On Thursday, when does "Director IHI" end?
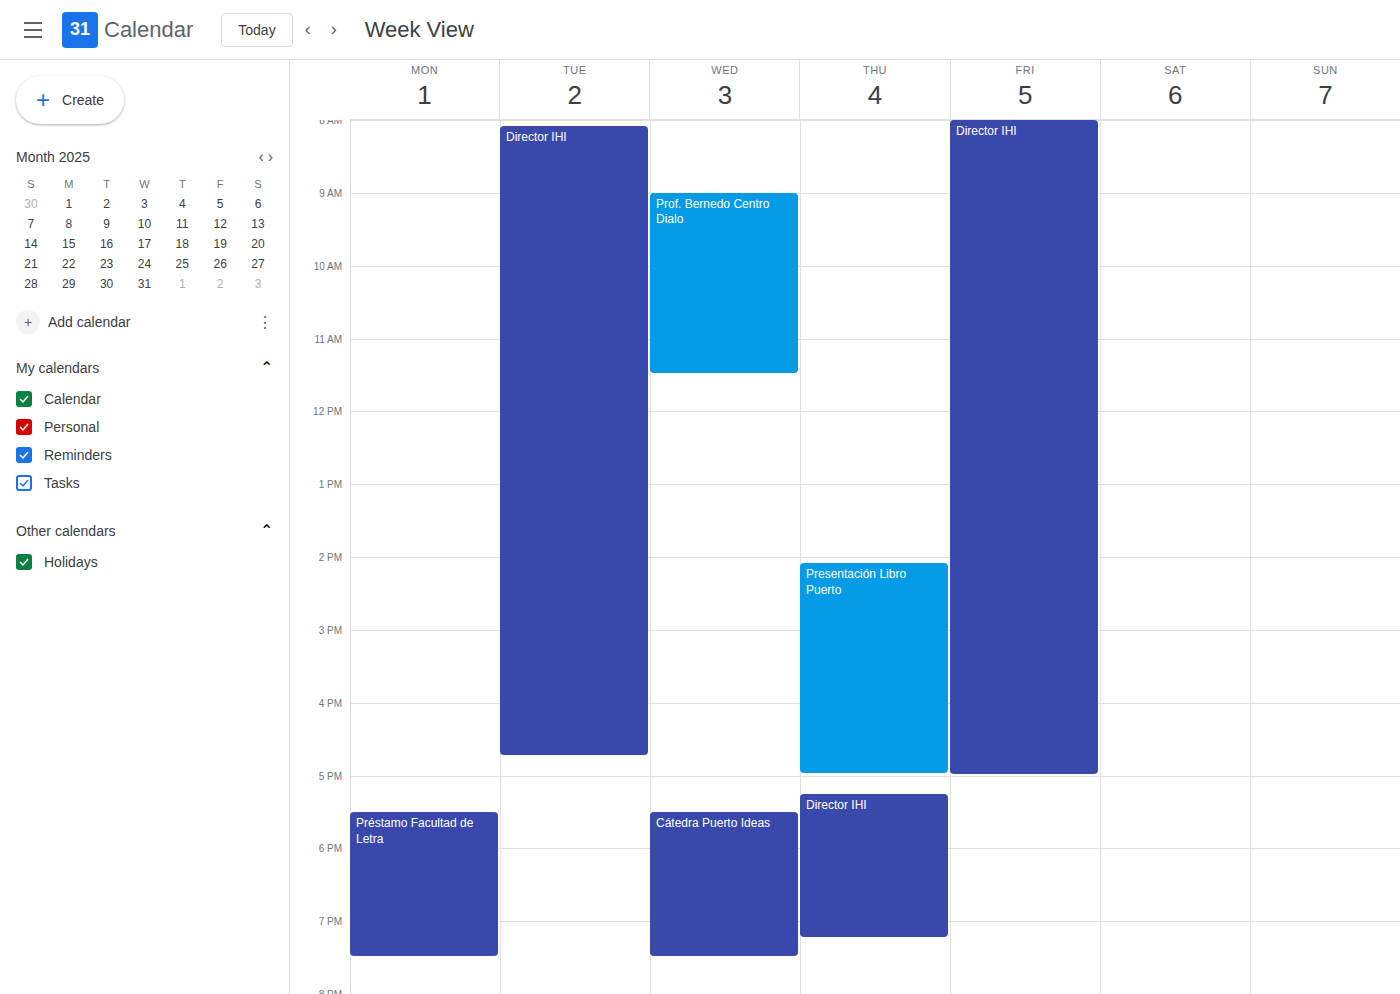
7:15 PM